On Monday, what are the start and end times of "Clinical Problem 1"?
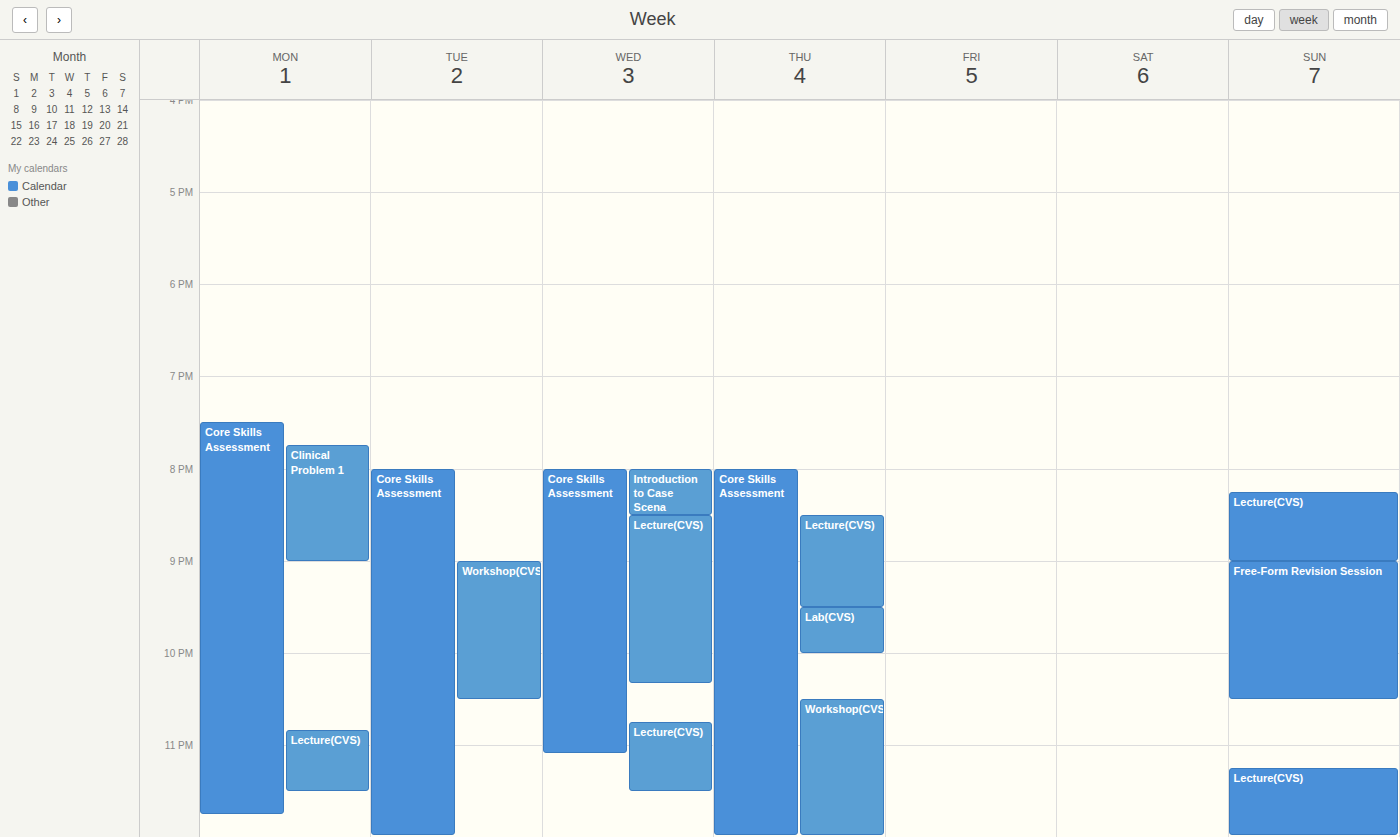
7:45 PM to 9:00 PM